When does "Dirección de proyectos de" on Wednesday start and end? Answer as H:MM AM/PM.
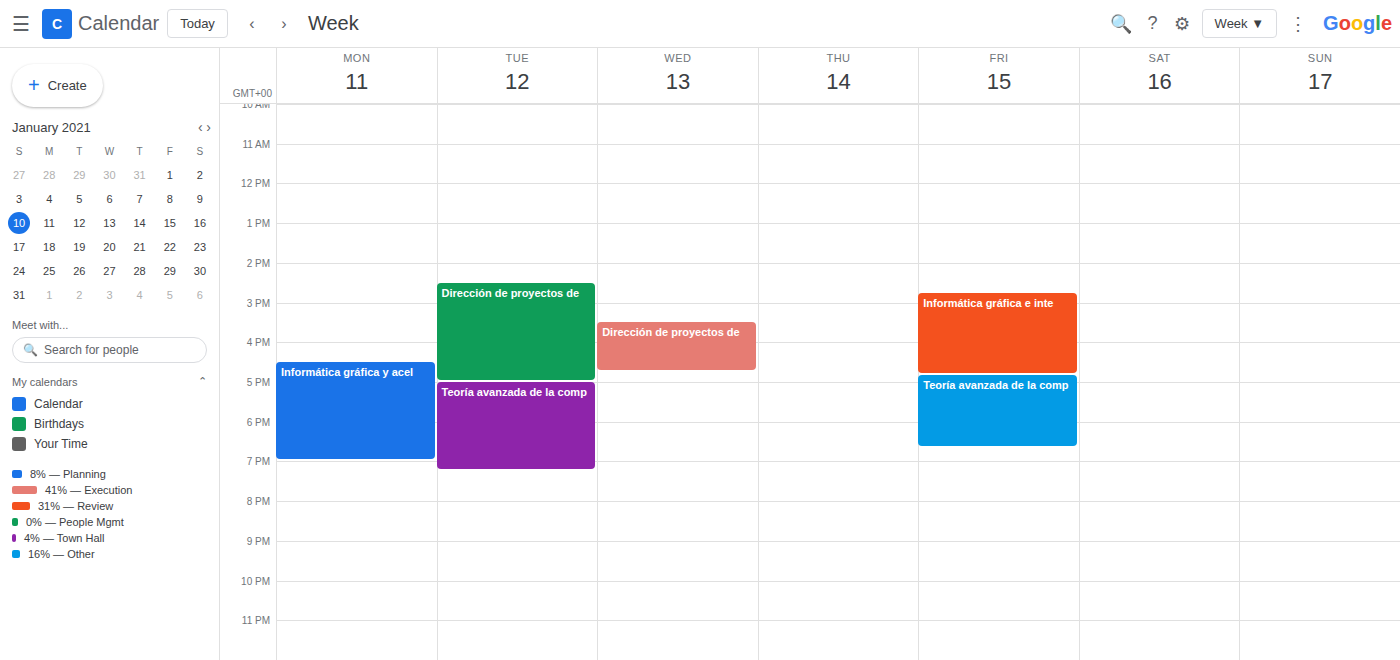
3:30 PM to 4:45 PM